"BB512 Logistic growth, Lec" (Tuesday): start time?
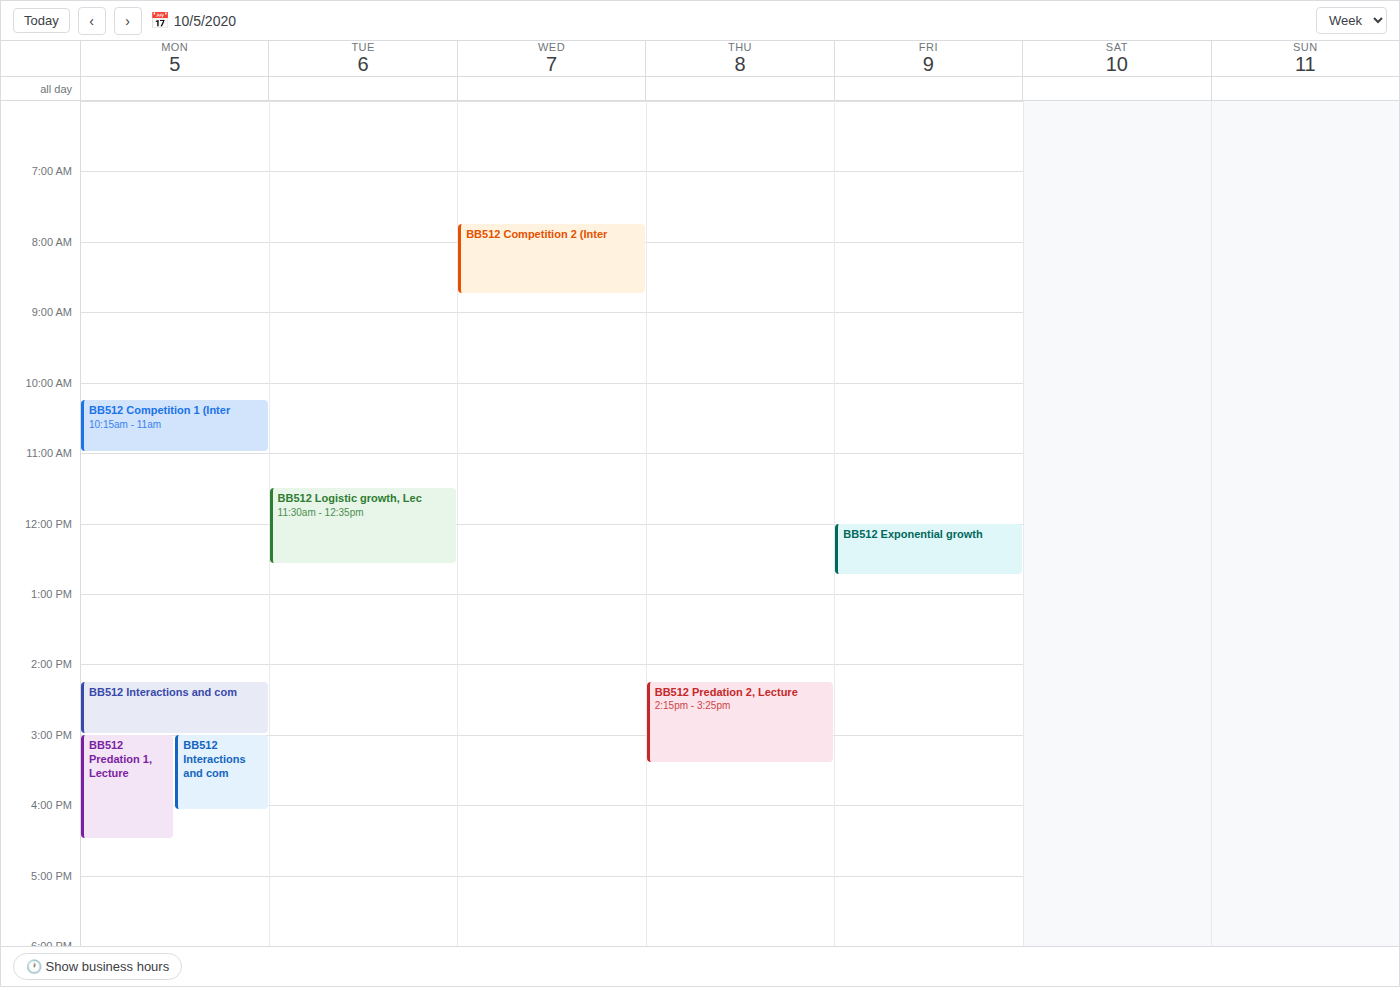
11:30 AM